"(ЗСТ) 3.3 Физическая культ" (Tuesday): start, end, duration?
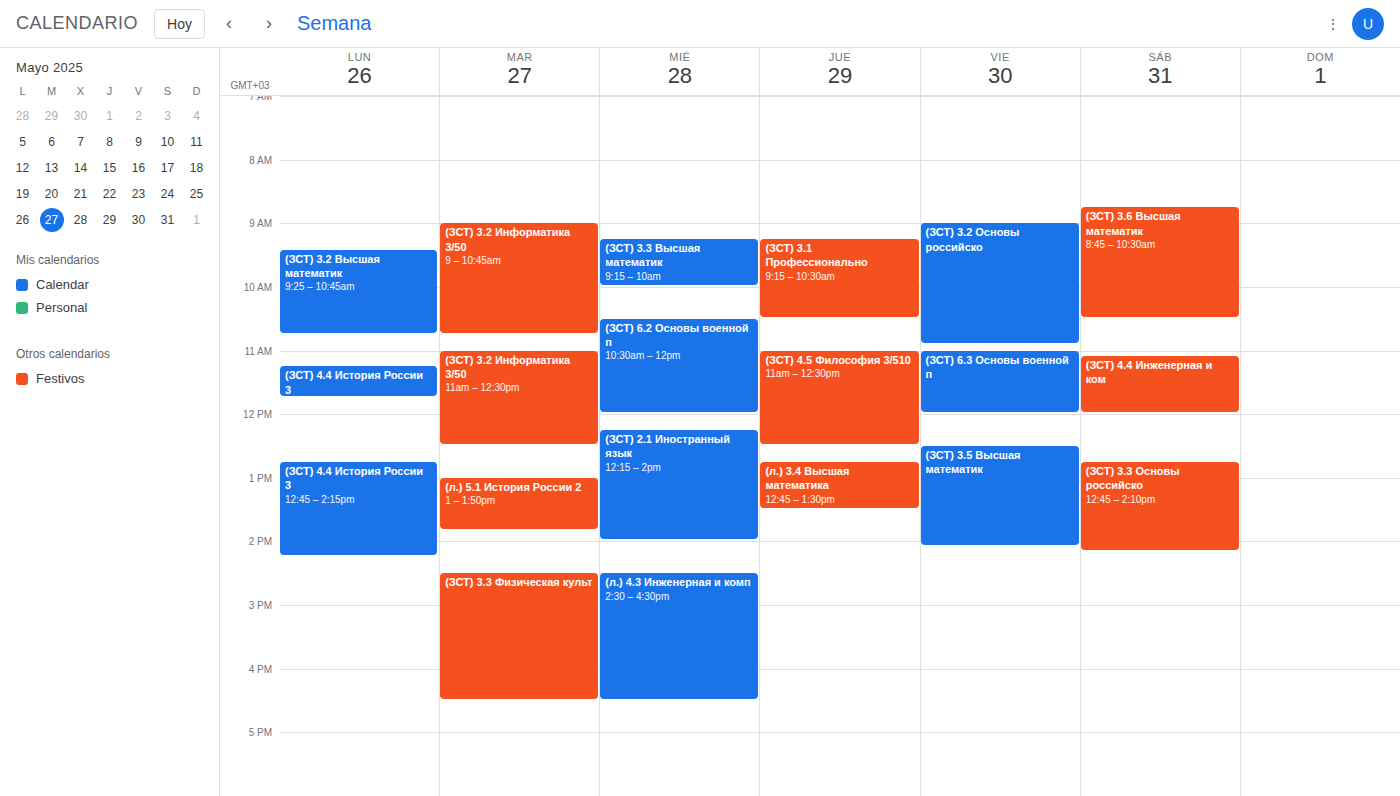
2:30 PM to 4:30 PM, 2 hours